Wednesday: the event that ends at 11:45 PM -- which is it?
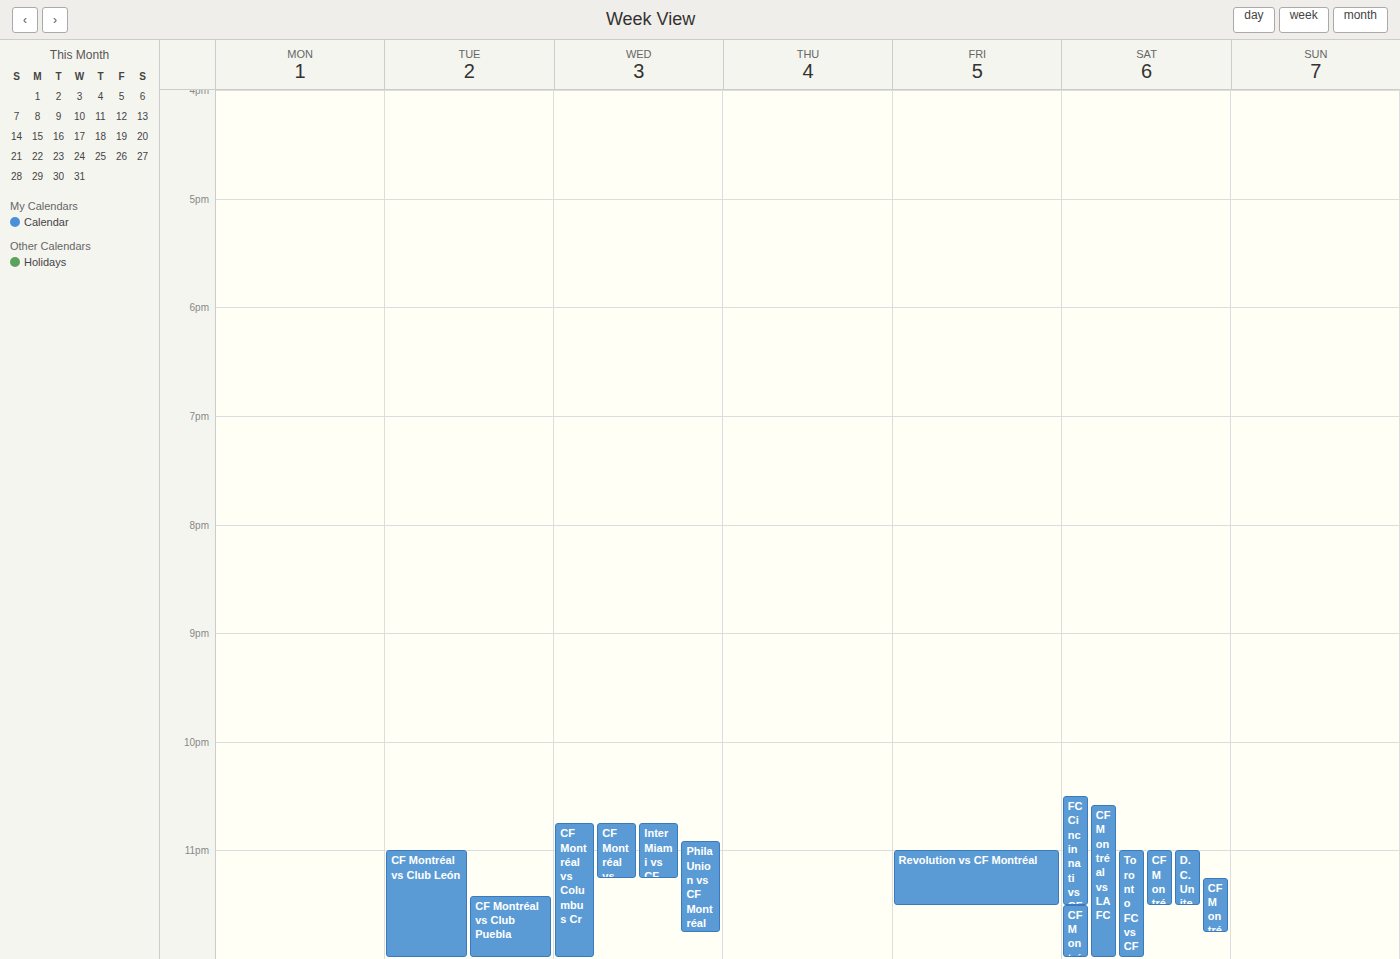
"Phila Union vs CF Montréal"